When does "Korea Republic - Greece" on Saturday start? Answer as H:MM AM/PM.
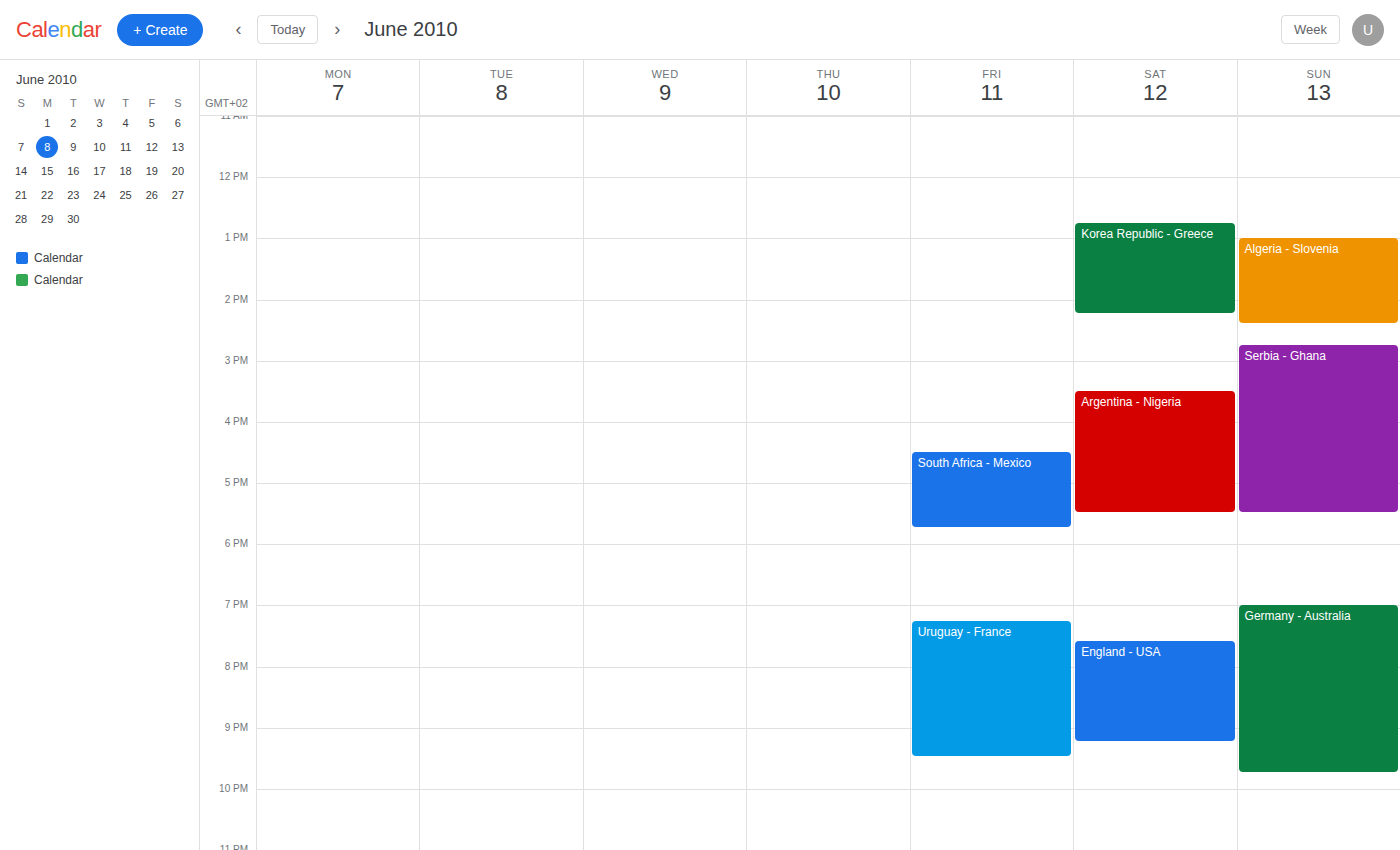
12:45 PM